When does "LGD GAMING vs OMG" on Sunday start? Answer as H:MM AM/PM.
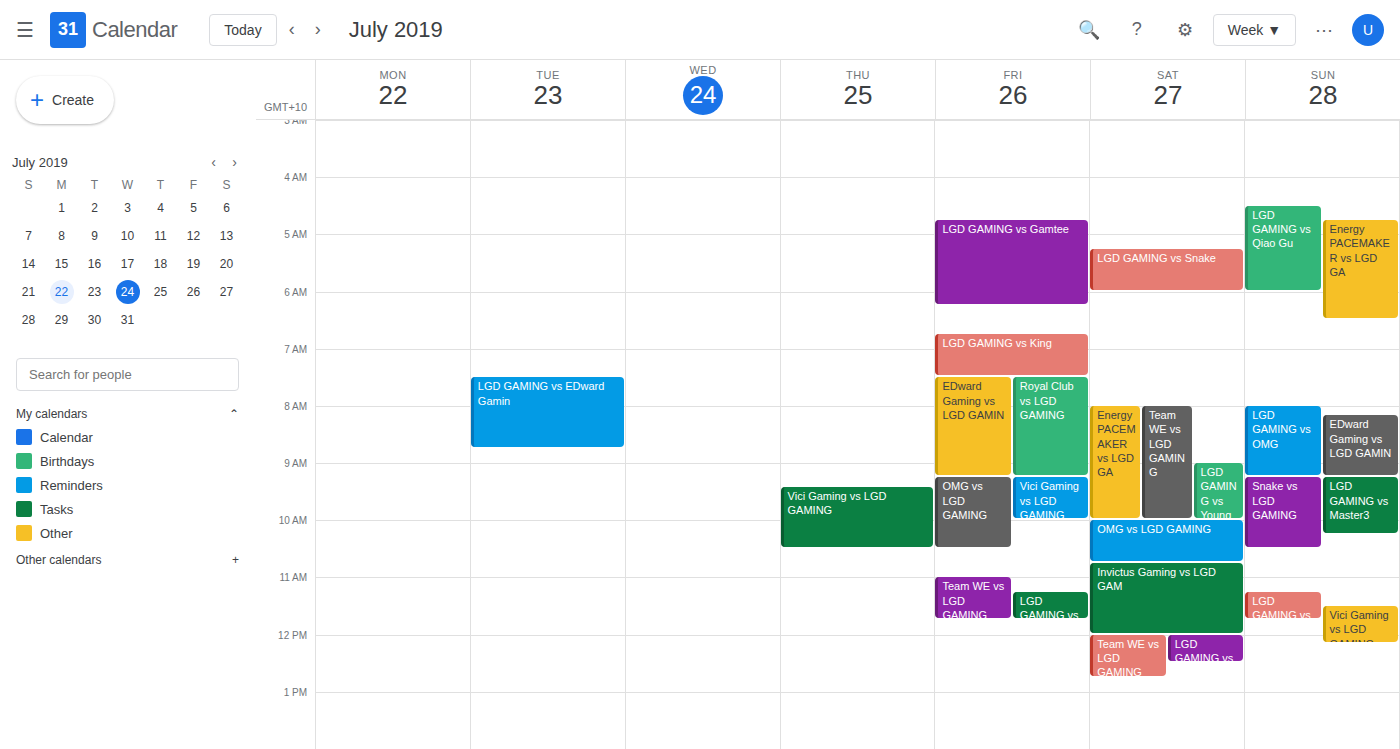
8:00 AM